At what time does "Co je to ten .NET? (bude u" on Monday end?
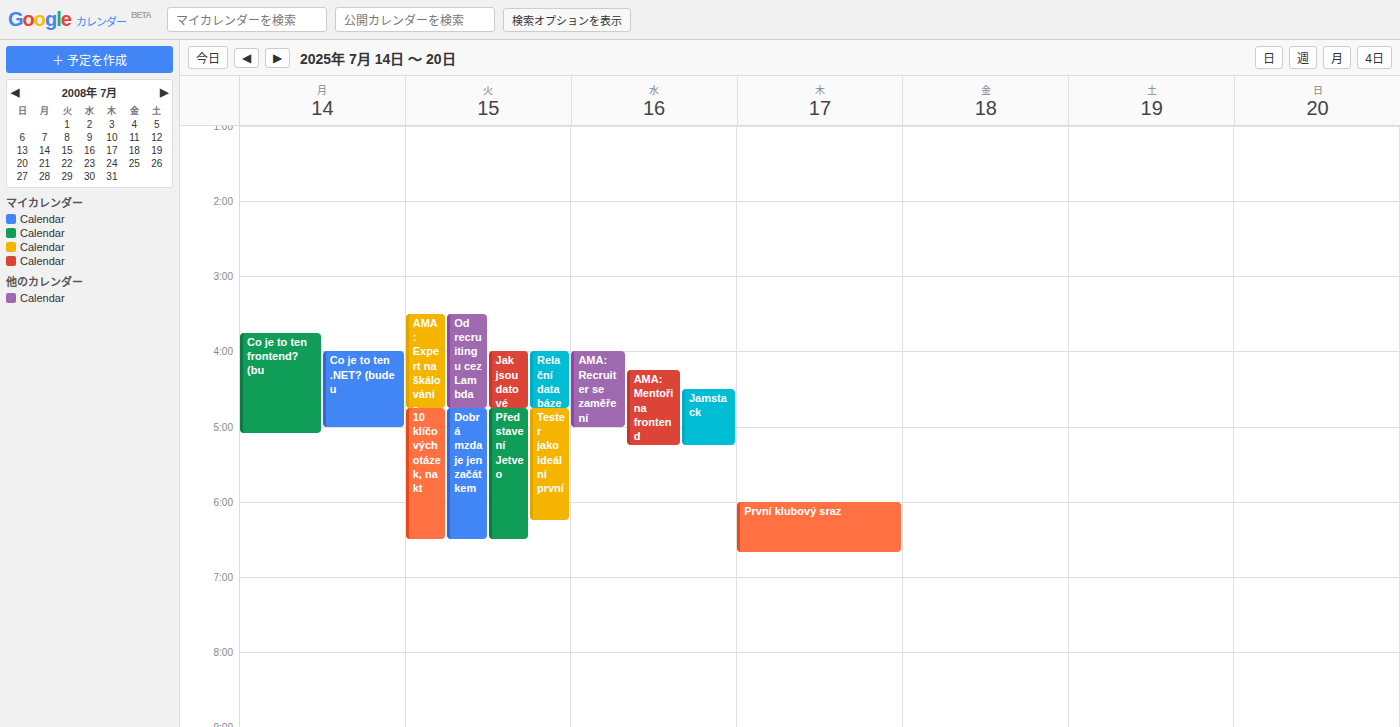
5:00 PM